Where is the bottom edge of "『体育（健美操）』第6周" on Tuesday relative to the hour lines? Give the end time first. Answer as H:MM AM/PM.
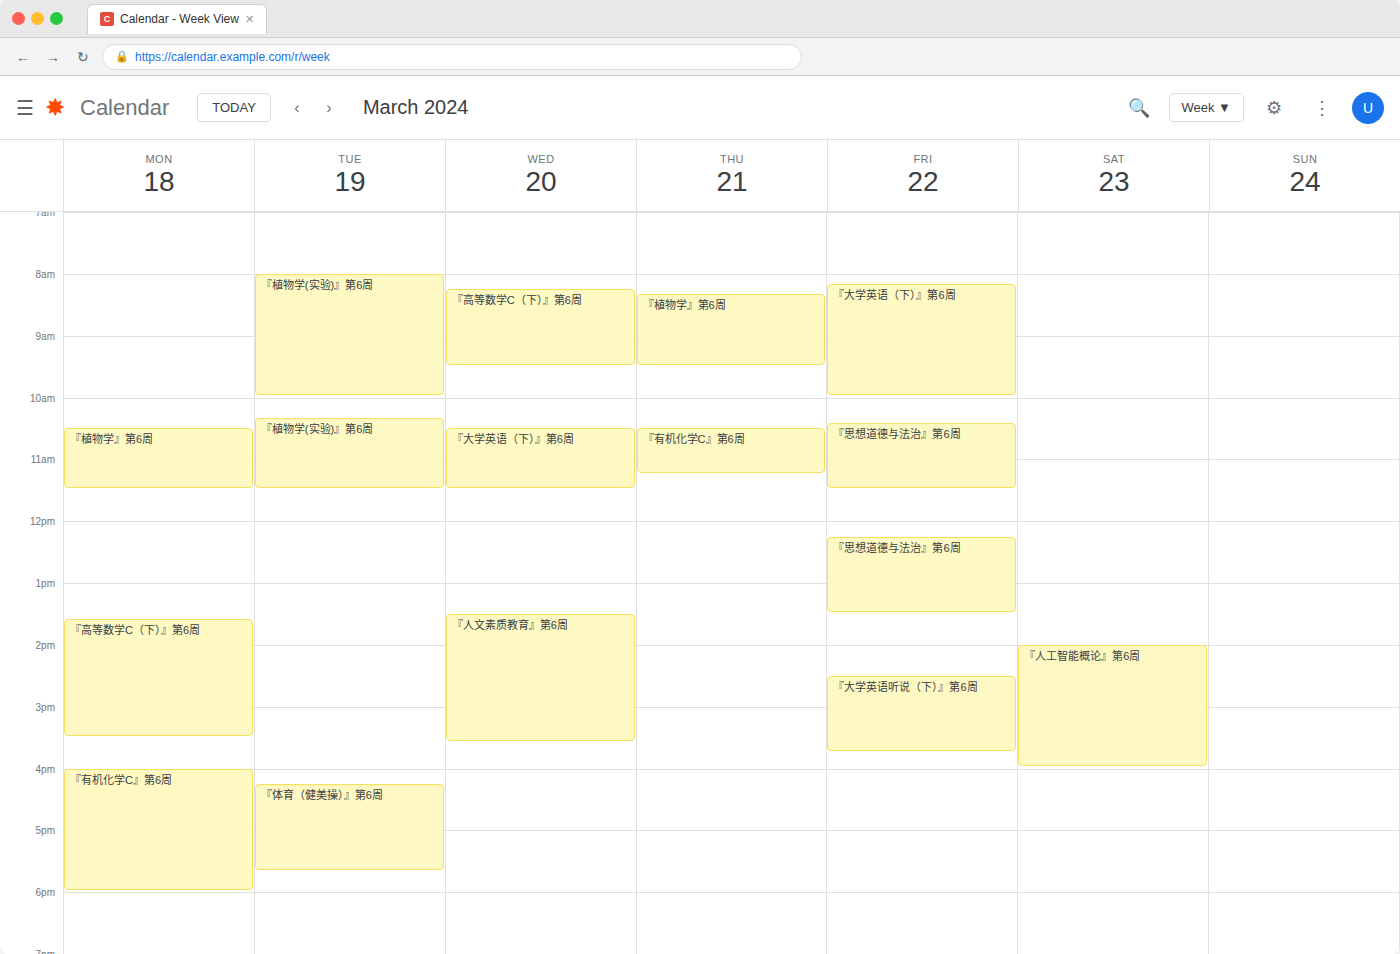
5:40 PM -- neither: 40 minutes below the 5 PM line and 20 minutes above the 6 PM line.